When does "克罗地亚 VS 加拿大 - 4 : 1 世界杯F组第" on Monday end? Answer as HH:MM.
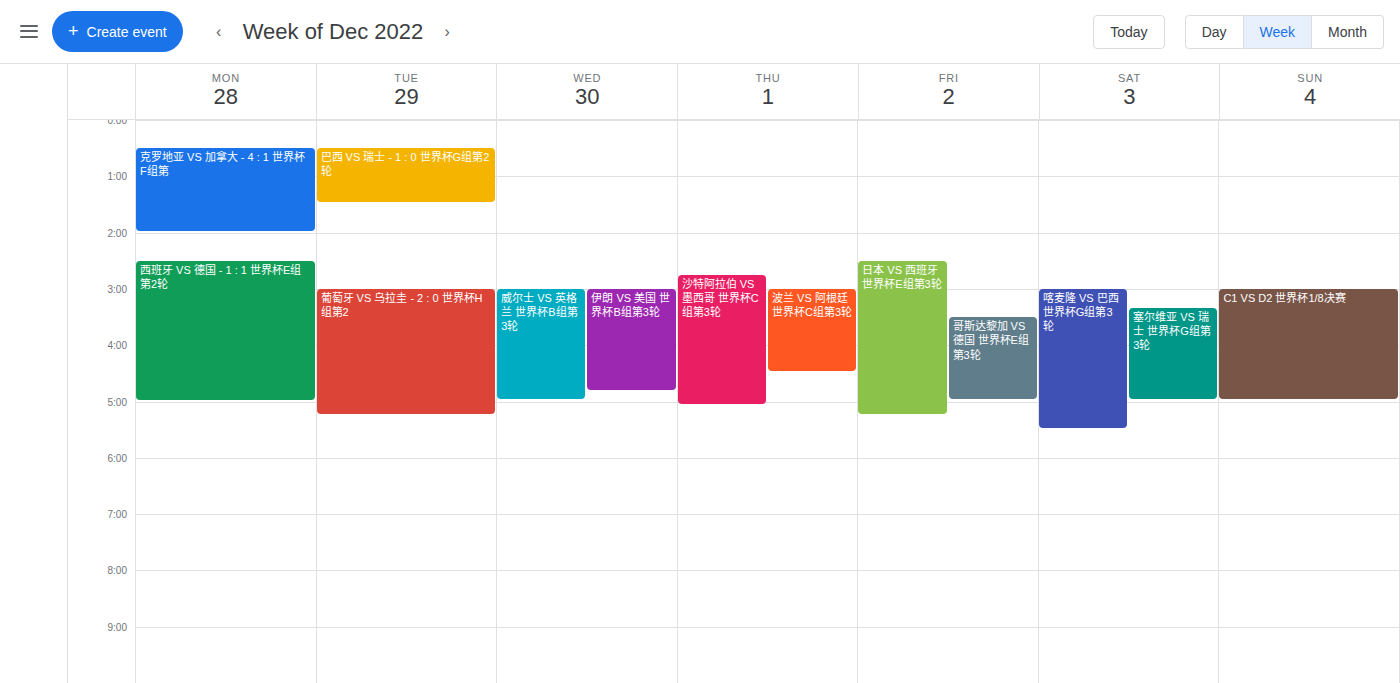
02:00